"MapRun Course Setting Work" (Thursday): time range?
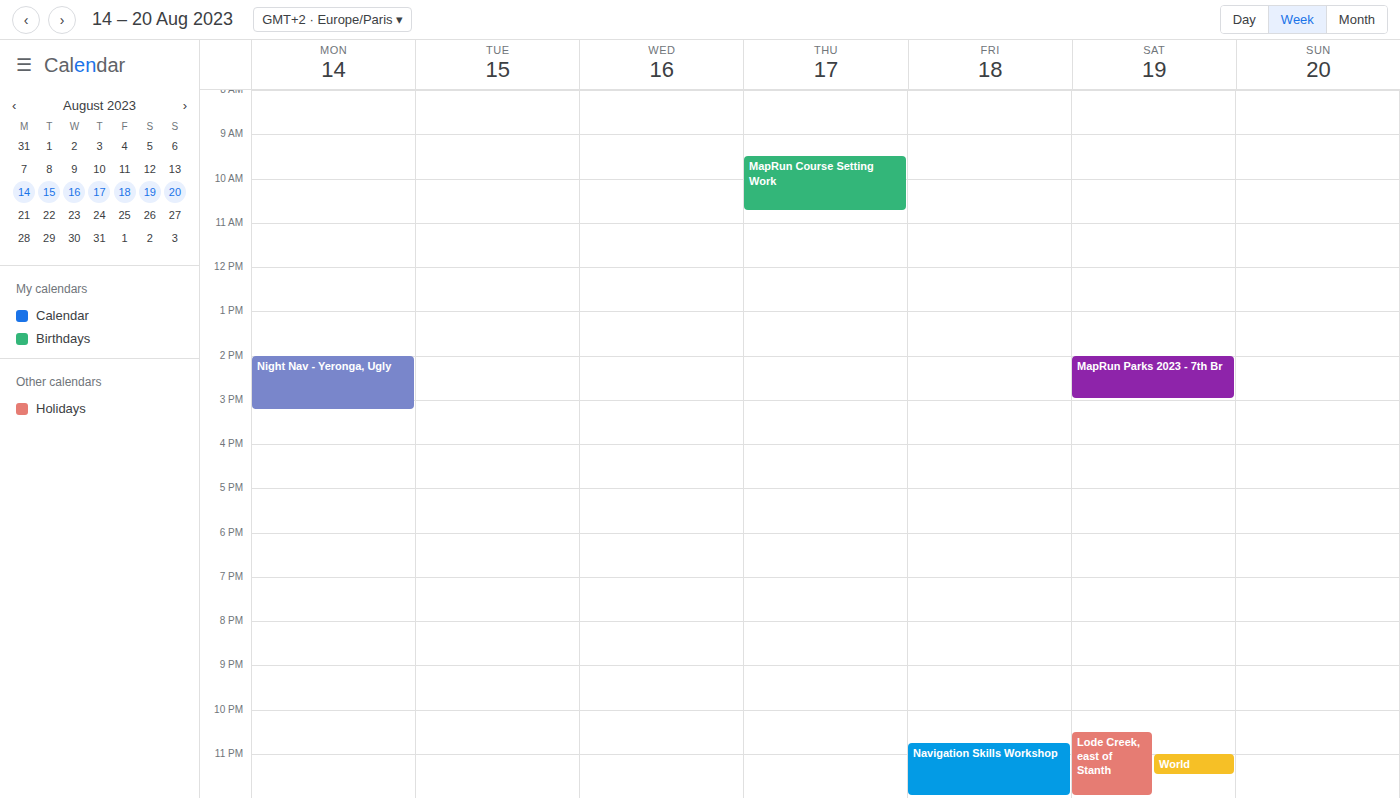
9:30 AM to 10:45 AM